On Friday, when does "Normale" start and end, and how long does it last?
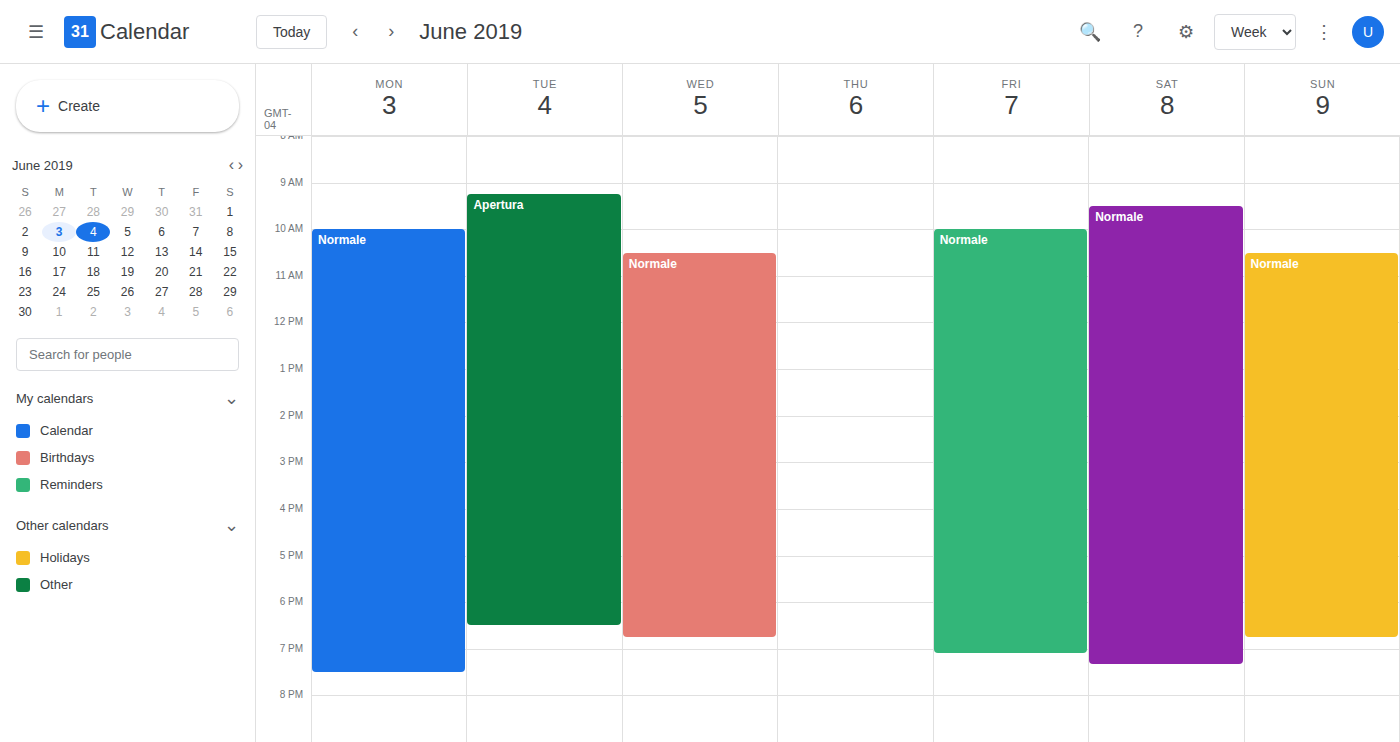
10:00 AM to 7:05 PM, 9 hours 5 minutes